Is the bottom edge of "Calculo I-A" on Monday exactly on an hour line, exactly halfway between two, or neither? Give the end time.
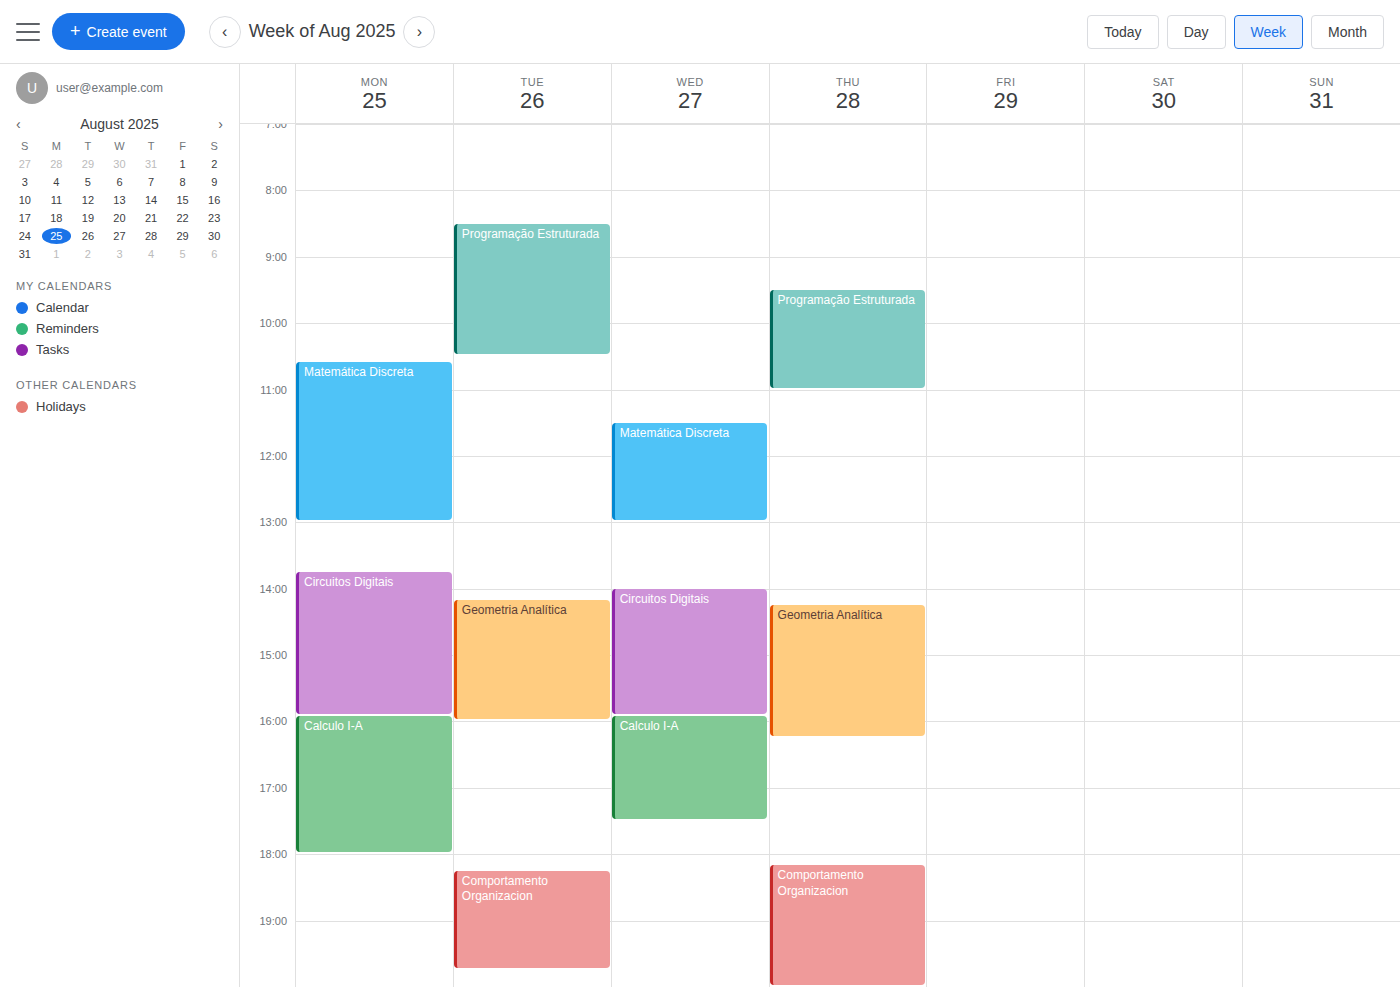
6:00 PM -- exactly on the 6 PM line.